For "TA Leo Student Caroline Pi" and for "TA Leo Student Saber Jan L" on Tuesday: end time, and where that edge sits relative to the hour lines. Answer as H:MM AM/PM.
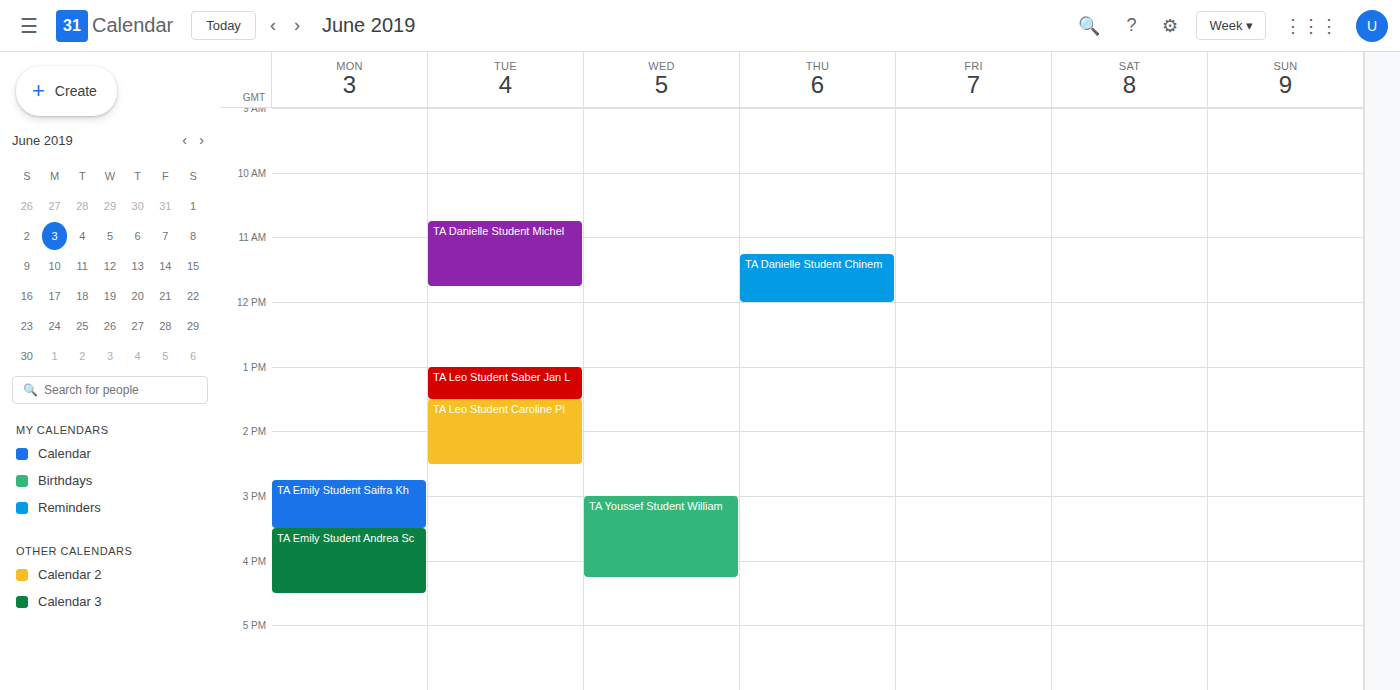
"TA Leo Student Caroline Pi": 2:30 PM, halfway between the 2 PM and 3 PM lines. "TA Leo Student Saber Jan L": 1:30 PM, halfway between the 1 PM and 2 PM lines.